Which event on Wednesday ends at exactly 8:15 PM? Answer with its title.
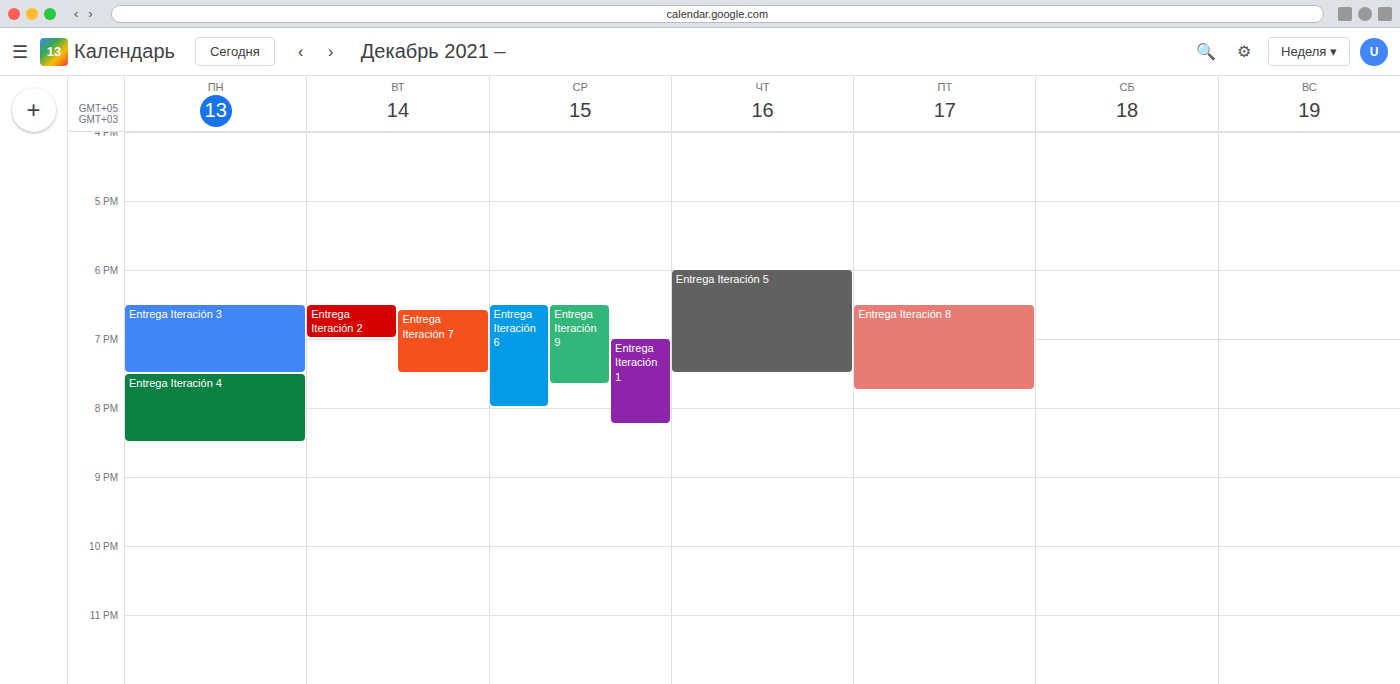
"Entrega Iteración 1"